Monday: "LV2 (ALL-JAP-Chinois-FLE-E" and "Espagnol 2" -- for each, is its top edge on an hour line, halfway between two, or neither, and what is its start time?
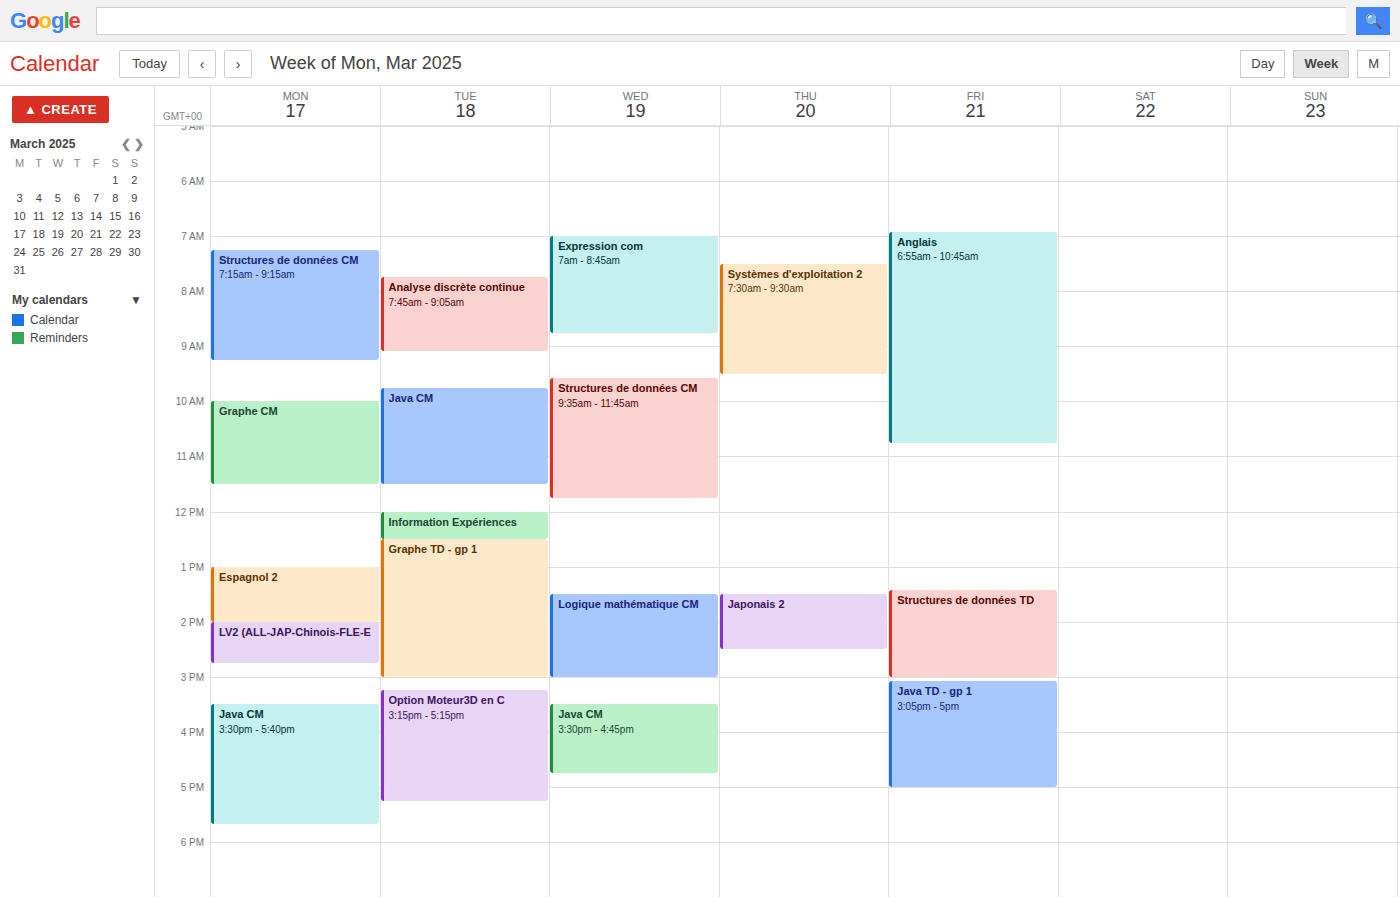
"LV2 (ALL-JAP-Chinois-FLE-E": 2:00 PM, exactly on the 2 PM line. "Espagnol 2": 1:00 PM, exactly on the 1 PM line.